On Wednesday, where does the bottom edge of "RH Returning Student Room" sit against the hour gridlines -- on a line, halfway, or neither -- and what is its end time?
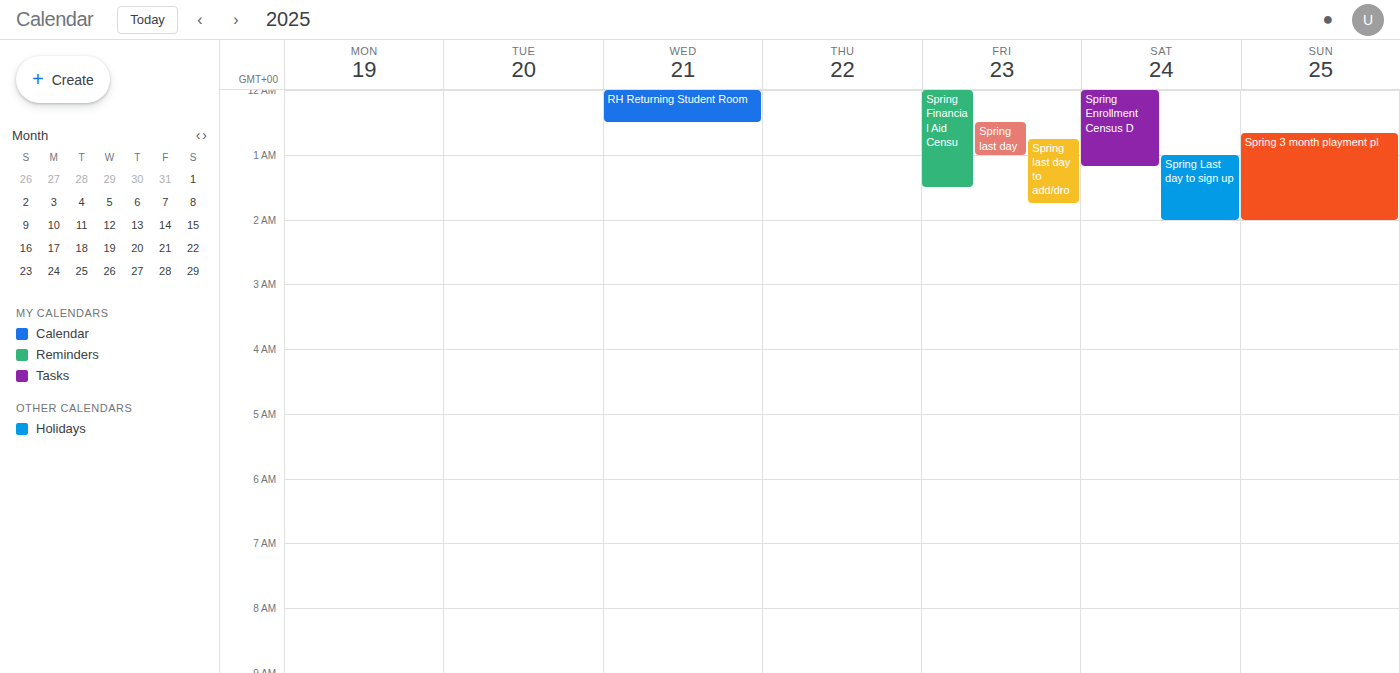
12:30 AM -- halfway between the 12 AM and 1 AM lines.